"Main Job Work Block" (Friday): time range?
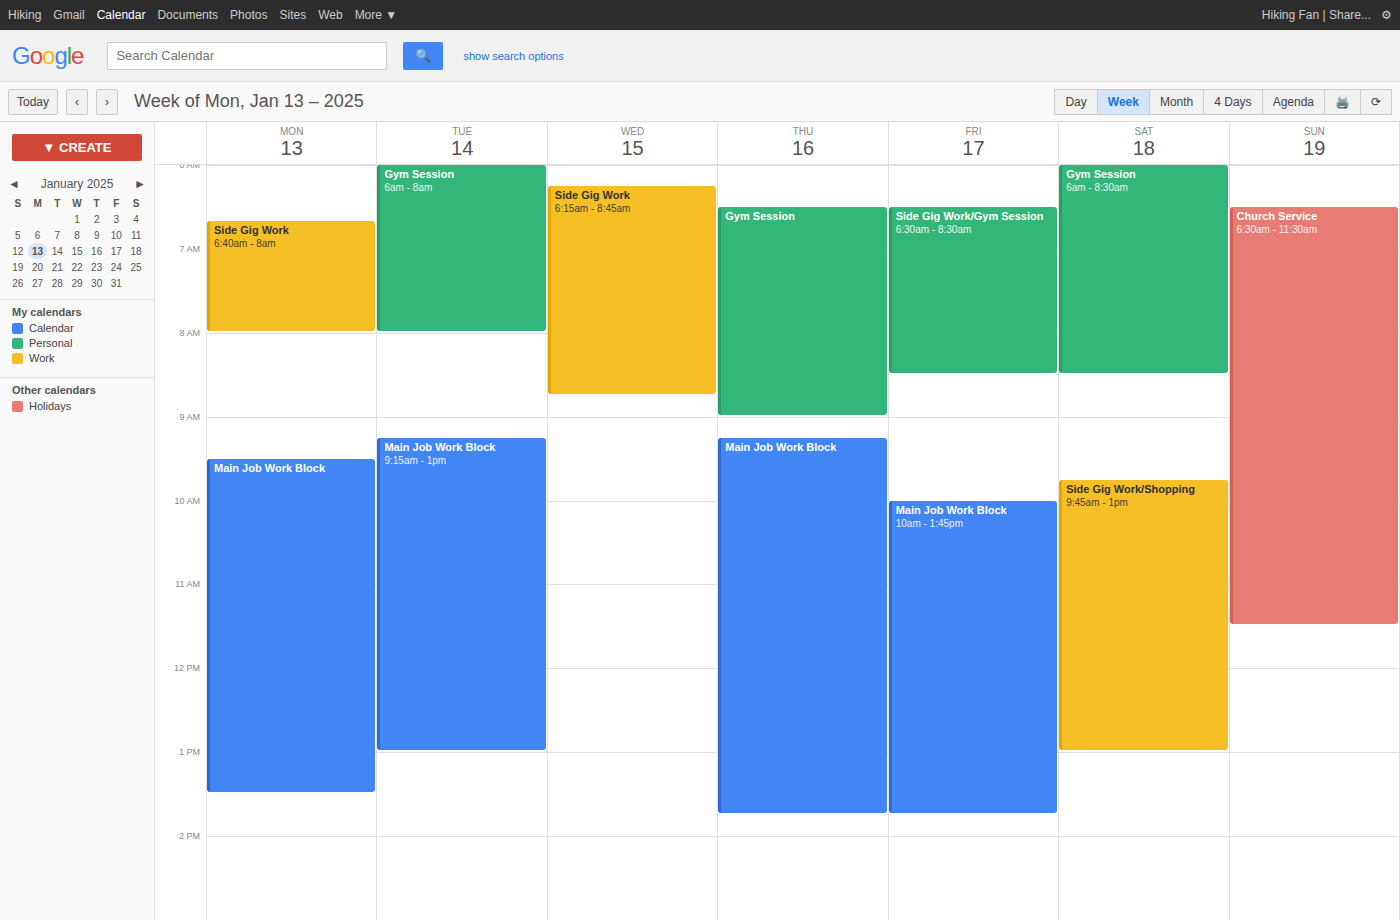
10:00 AM to 1:45 PM